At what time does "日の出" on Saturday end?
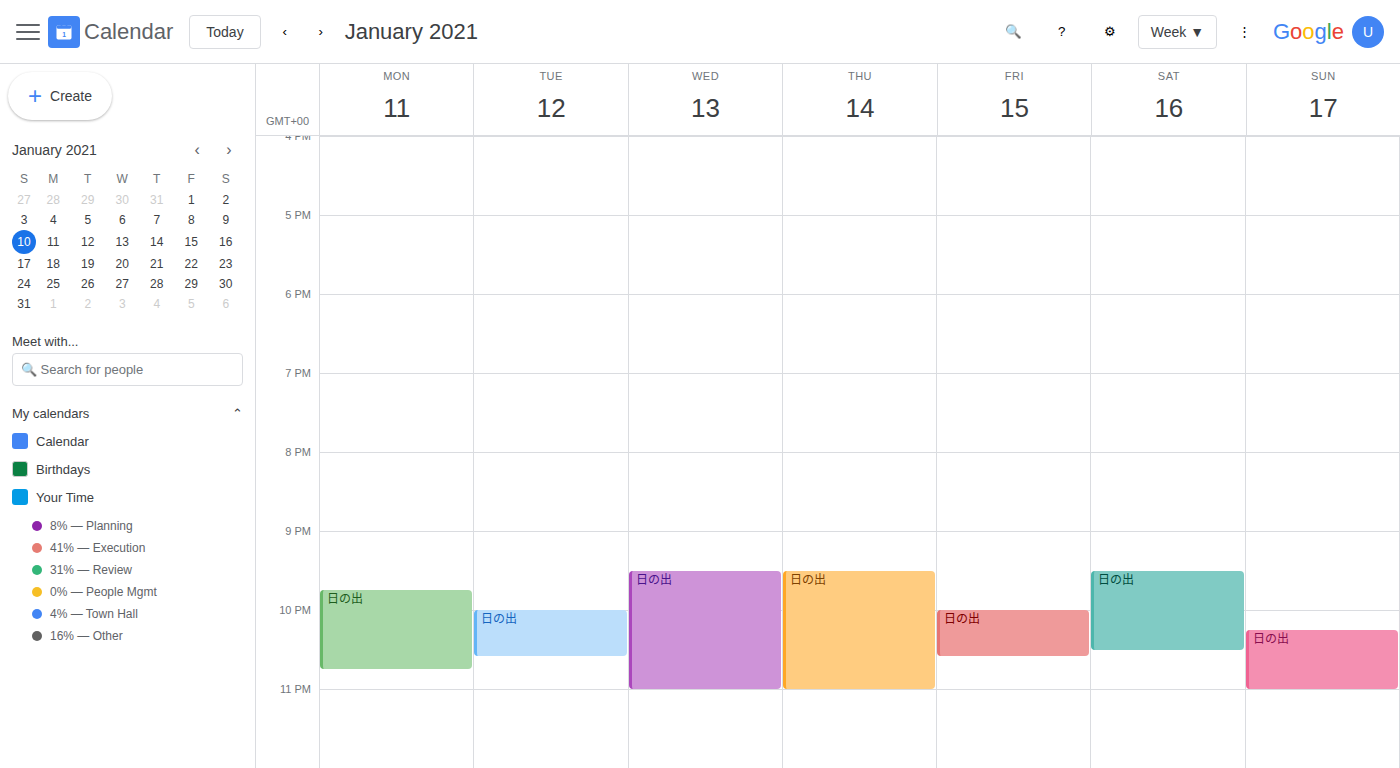
10:30 PM